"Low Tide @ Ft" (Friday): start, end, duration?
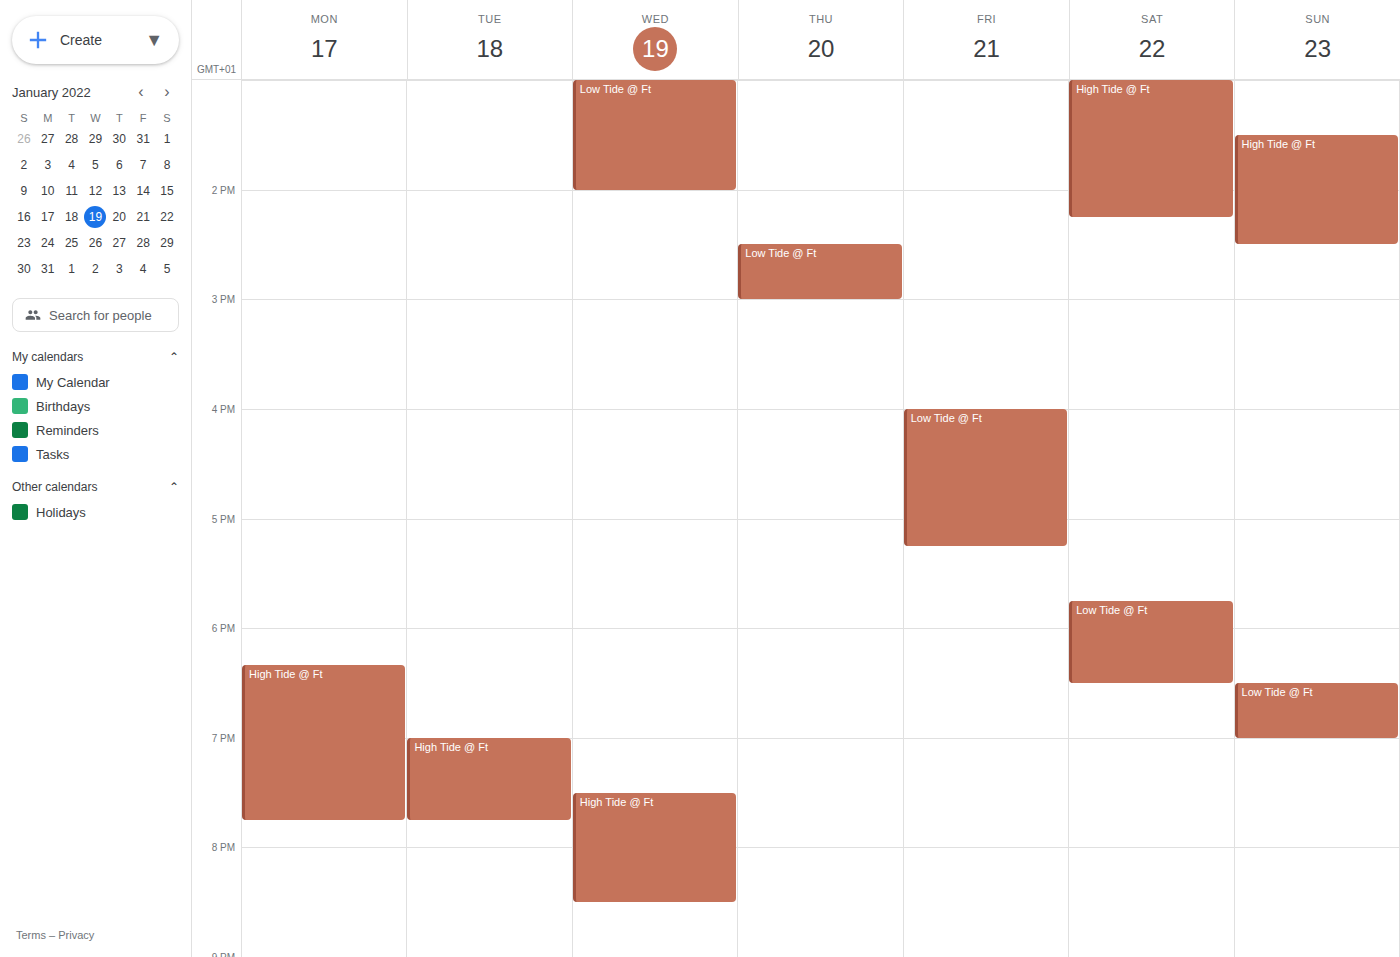
4:00 PM to 5:15 PM, 1 hour 15 minutes